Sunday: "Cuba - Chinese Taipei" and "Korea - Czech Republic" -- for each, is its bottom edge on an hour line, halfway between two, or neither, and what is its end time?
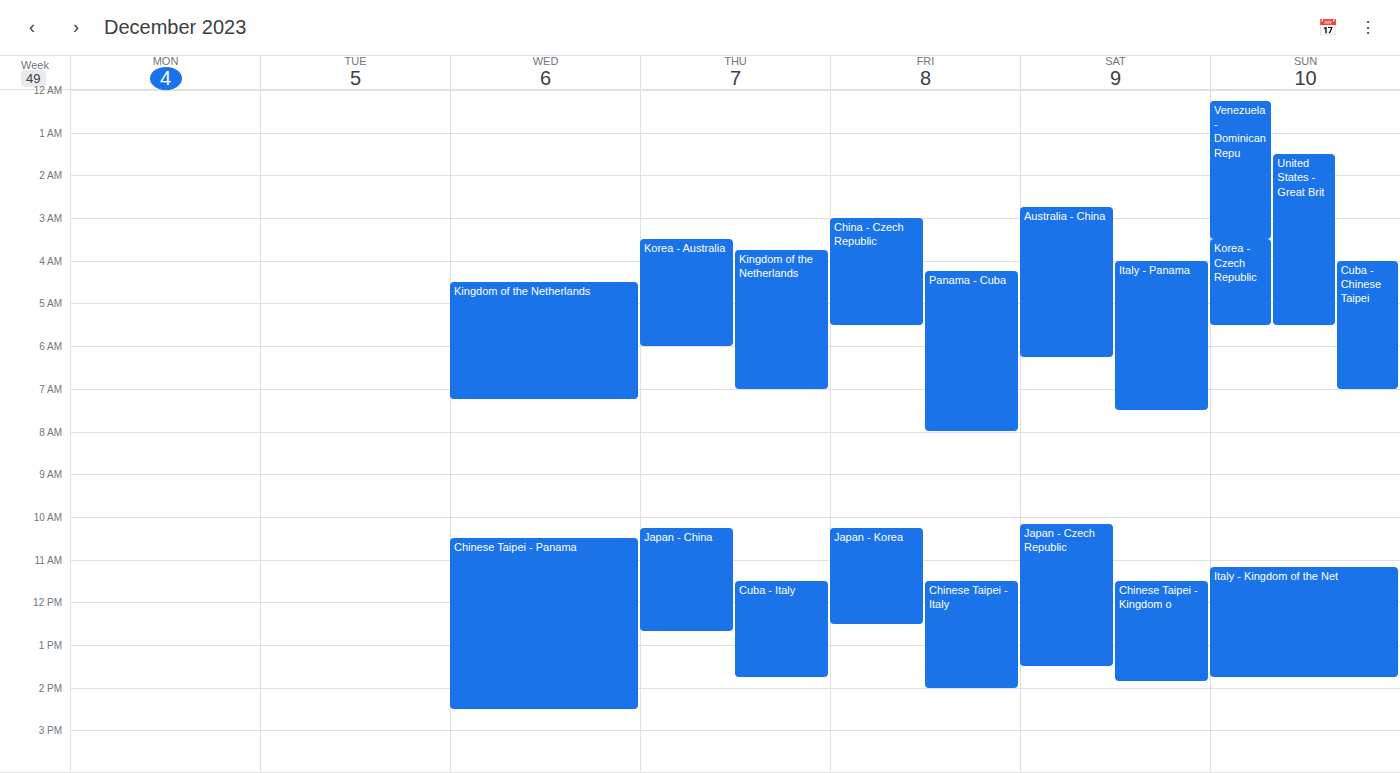
"Cuba - Chinese Taipei": 7:00 AM, exactly on the 7 AM line. "Korea - Czech Republic": 5:30 AM, halfway between the 5 AM and 6 AM lines.